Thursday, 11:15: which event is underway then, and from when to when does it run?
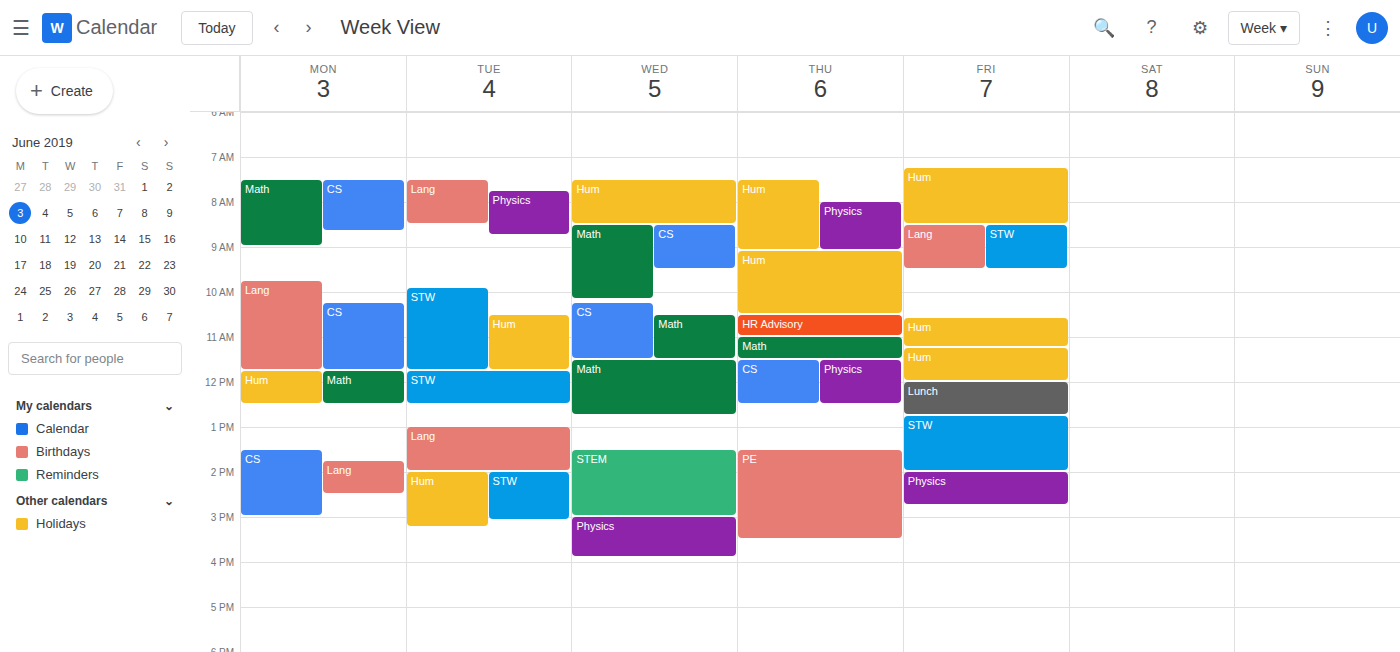
"Math", 11:00 to 11:30